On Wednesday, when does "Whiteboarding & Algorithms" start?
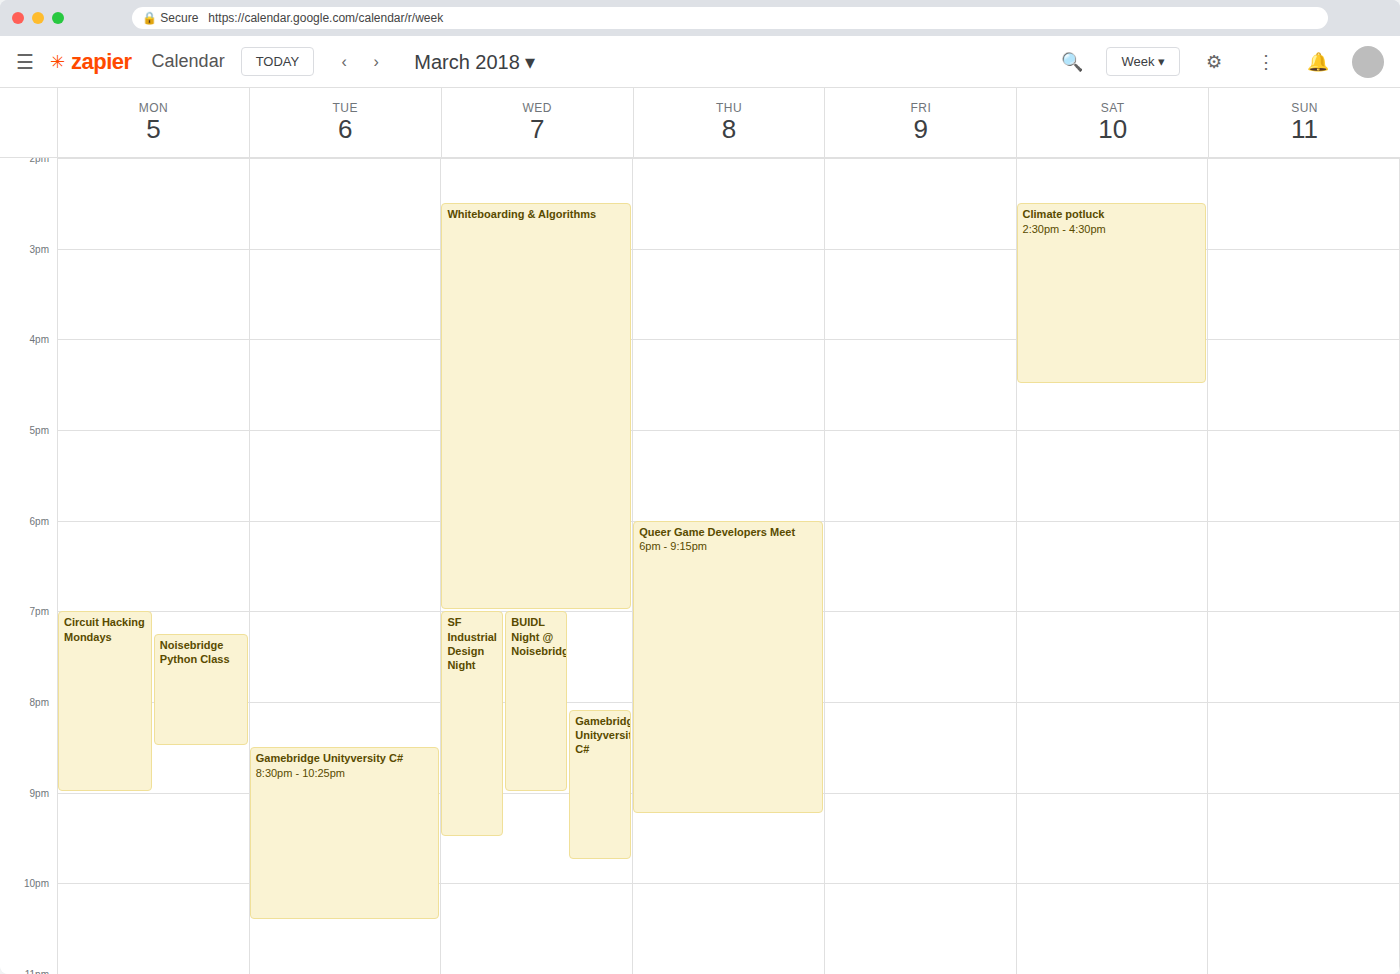
2:30 PM